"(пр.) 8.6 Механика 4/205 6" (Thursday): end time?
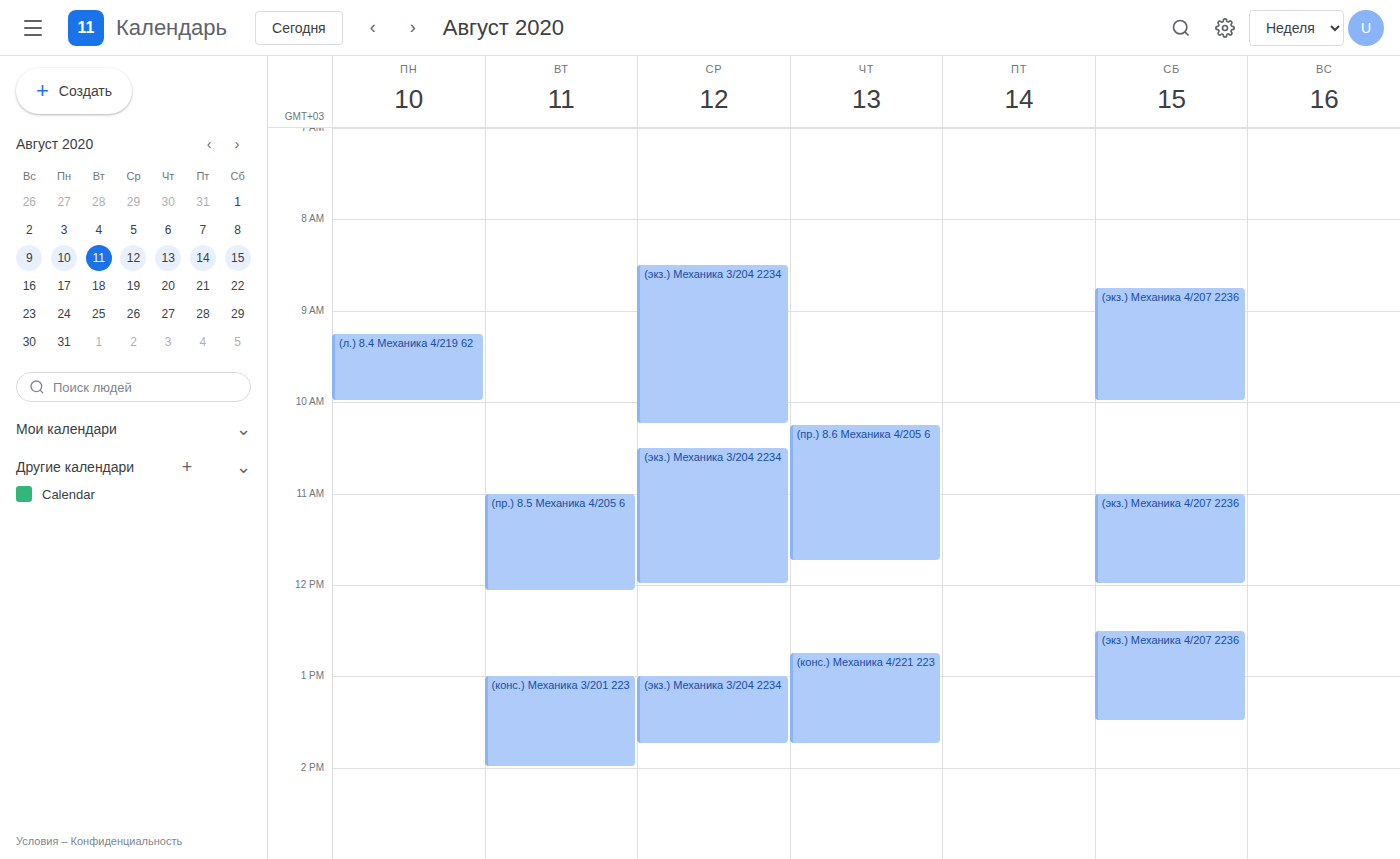
11:45 AM